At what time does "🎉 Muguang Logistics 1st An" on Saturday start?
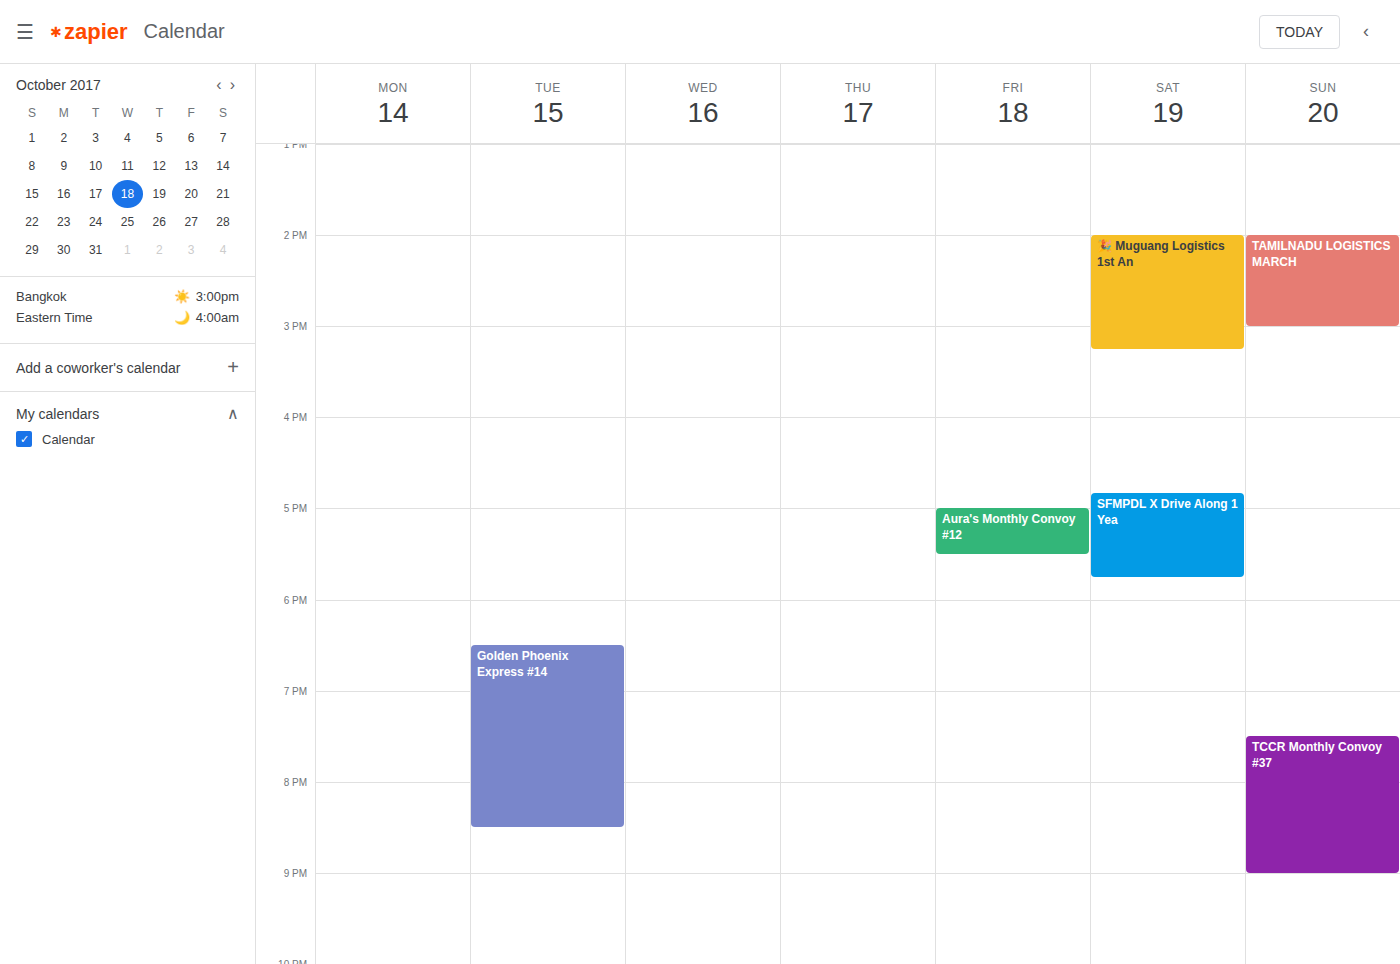
2:00 PM